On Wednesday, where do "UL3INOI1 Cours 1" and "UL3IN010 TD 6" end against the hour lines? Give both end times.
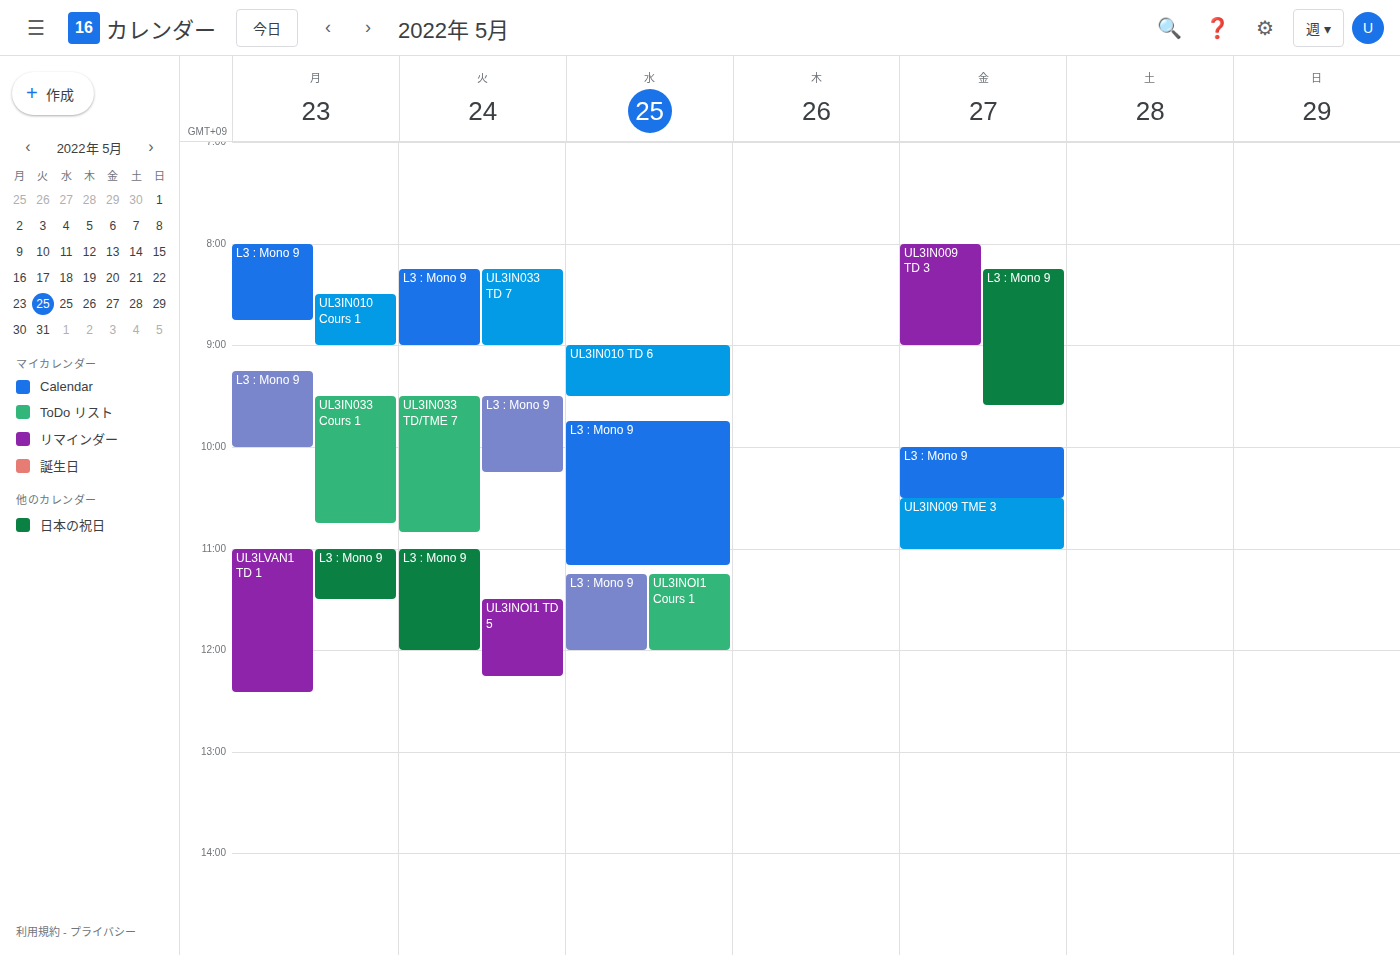
"UL3INOI1 Cours 1": 12:00 PM, exactly on the 12 PM line. "UL3IN010 TD 6": 9:30 AM, halfway between the 9 AM and 10 AM lines.